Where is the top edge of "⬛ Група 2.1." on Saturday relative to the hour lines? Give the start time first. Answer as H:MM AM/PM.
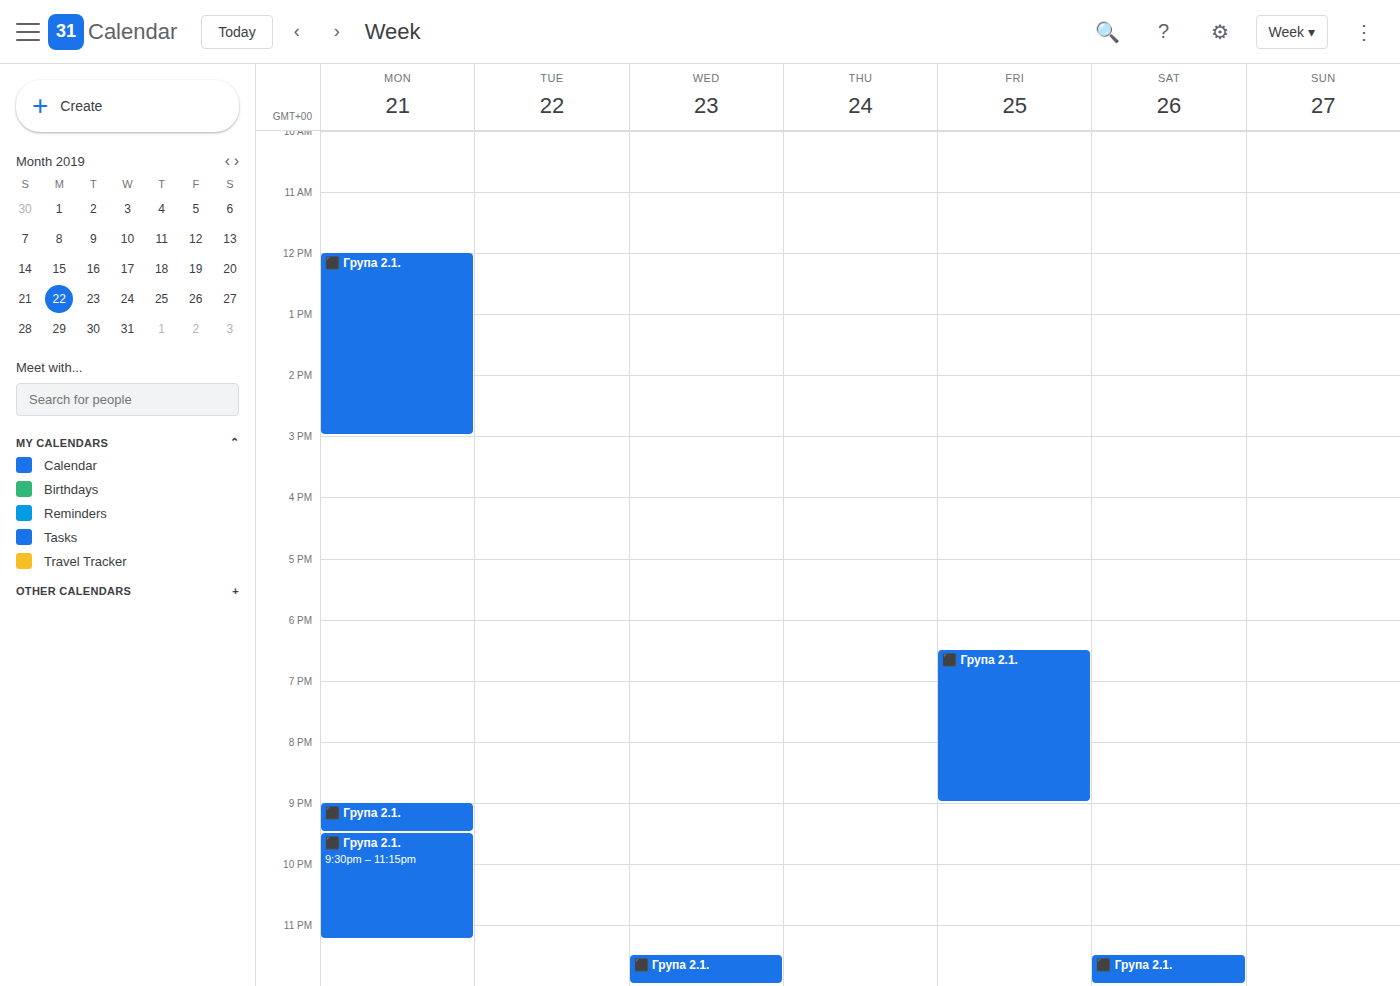
11:30 PM -- halfway between the 11 PM and 12 AM lines.